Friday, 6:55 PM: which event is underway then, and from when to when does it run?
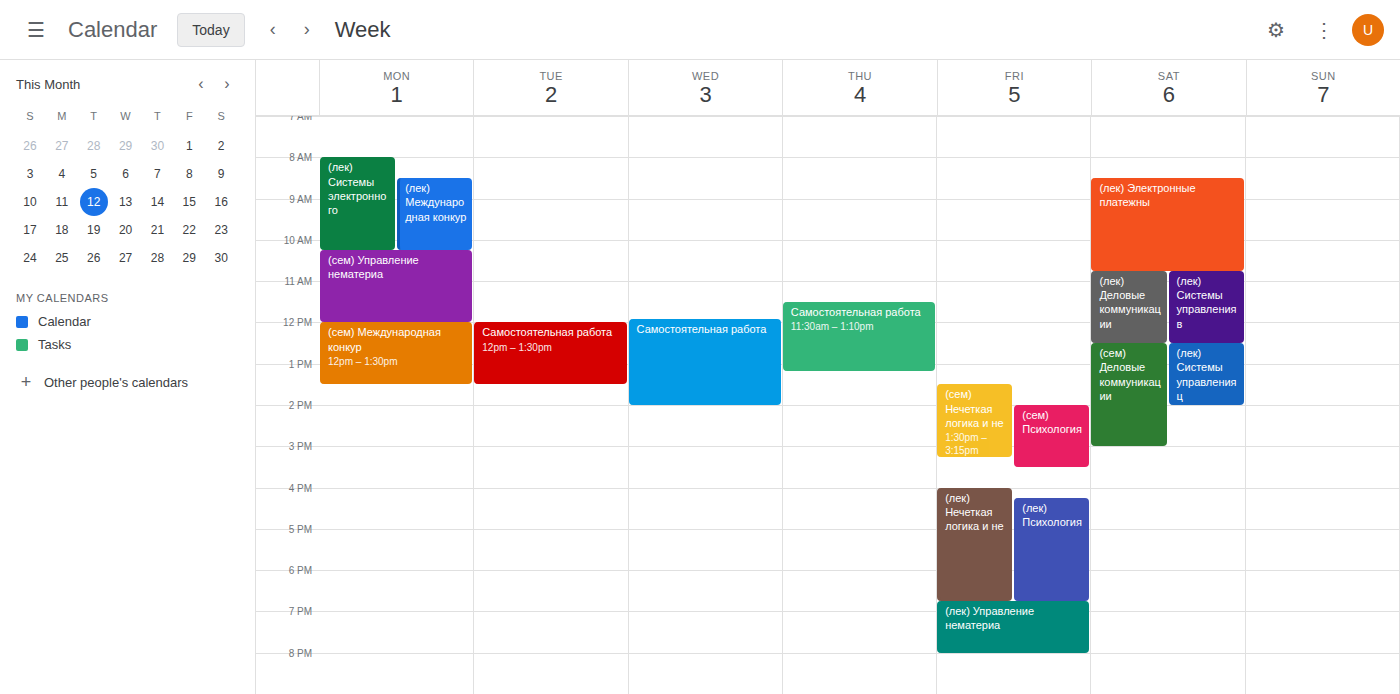
"(лек) Управление нематериа", 6:45 PM to 8:00 PM